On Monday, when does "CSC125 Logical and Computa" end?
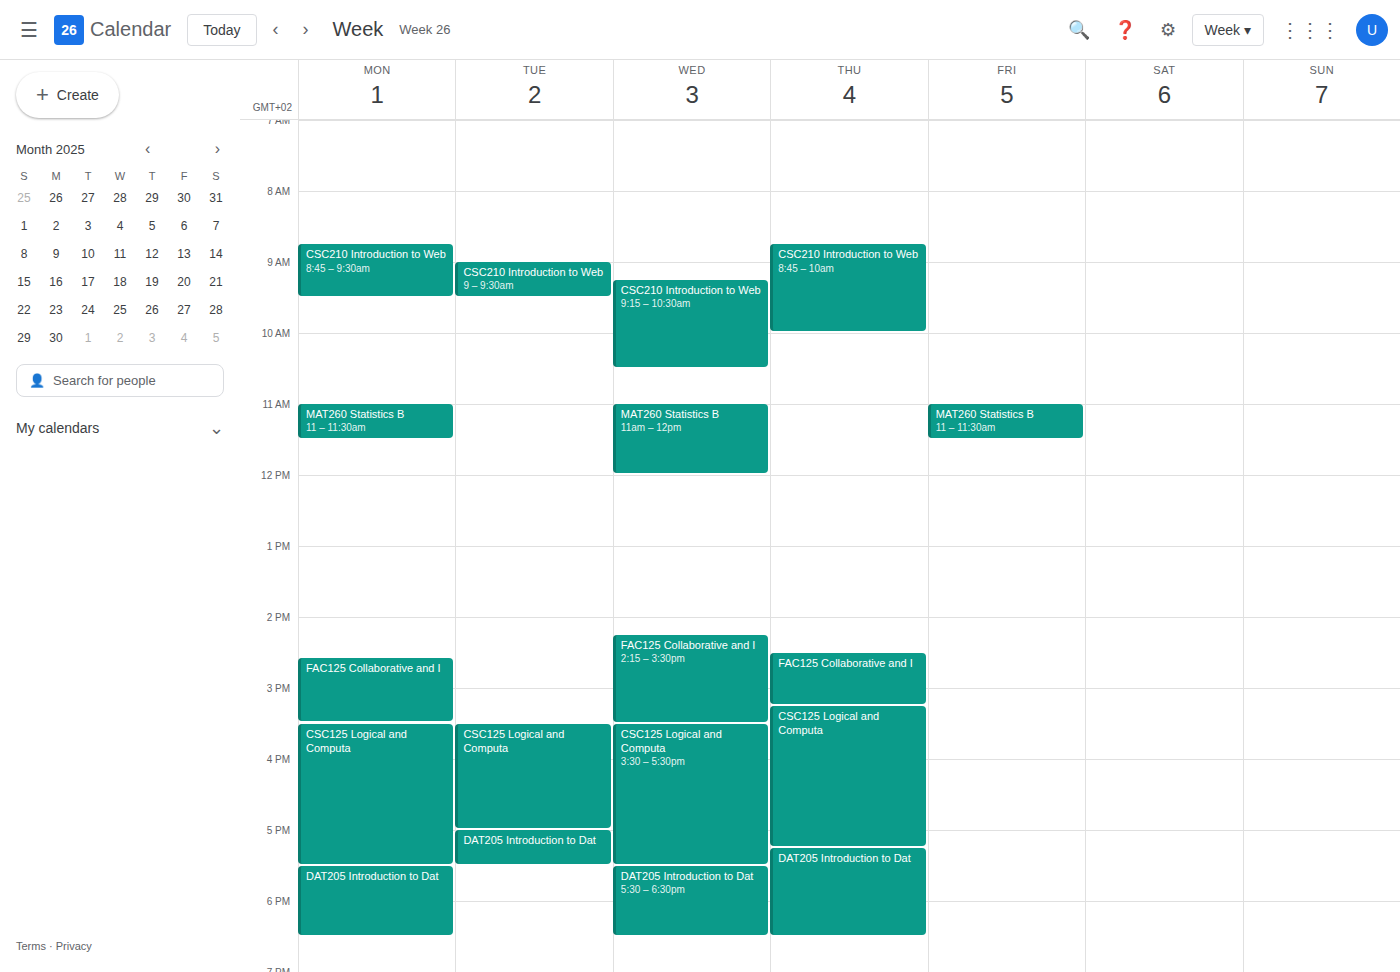
5:30 PM